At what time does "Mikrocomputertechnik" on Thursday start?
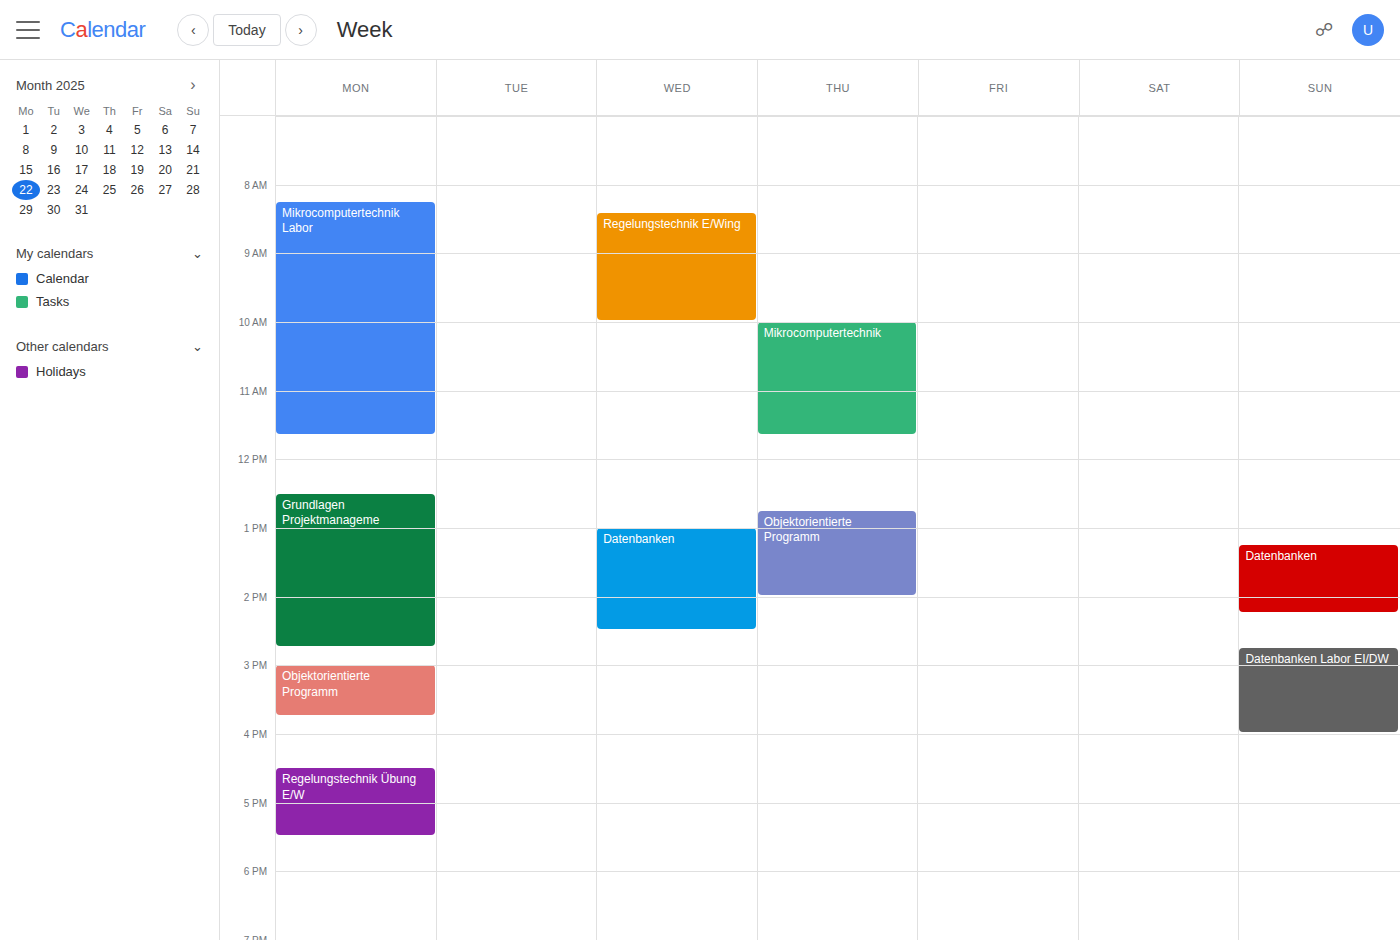
10:00 AM